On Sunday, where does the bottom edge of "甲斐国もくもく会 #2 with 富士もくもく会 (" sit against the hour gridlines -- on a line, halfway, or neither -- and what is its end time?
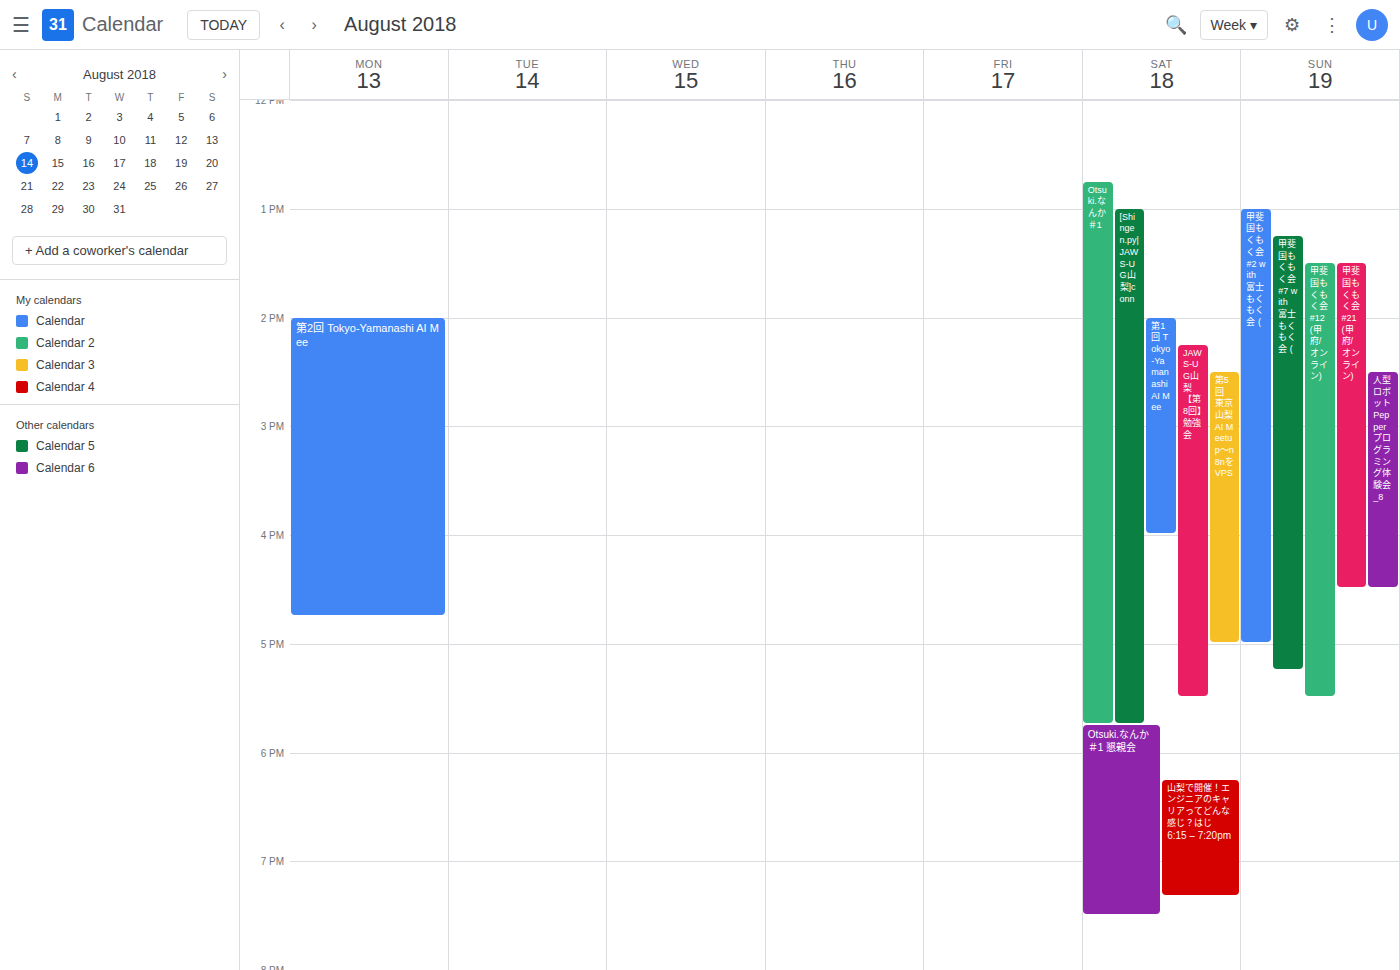
5:00 PM -- exactly on the 5 PM line.